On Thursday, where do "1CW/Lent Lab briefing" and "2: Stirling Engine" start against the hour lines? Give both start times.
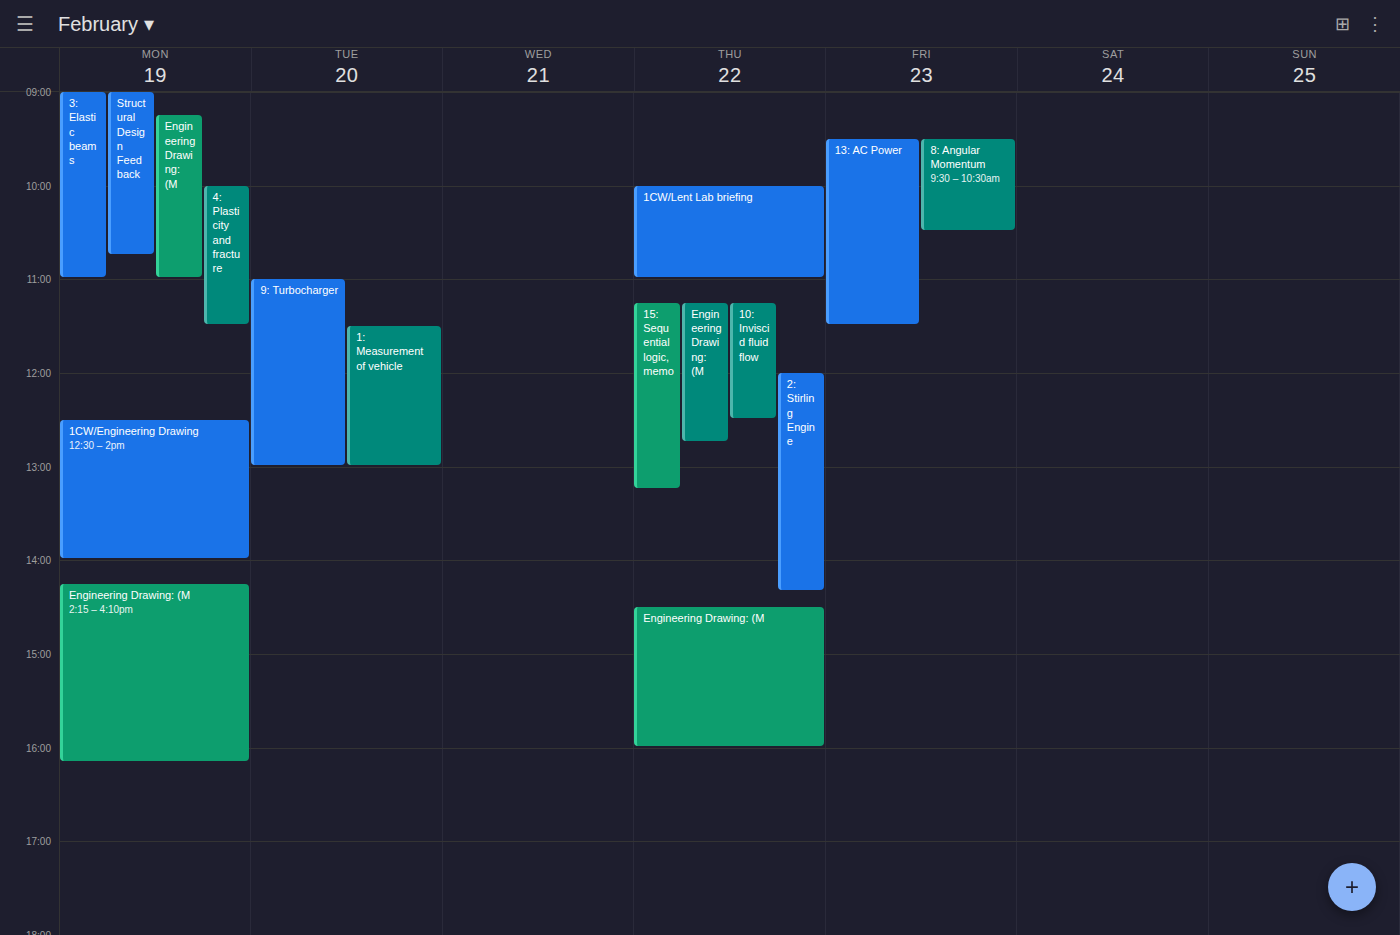
"1CW/Lent Lab briefing": 10:00 AM, exactly on the 10 AM line. "2: Stirling Engine": 12:00 PM, exactly on the 12 PM line.